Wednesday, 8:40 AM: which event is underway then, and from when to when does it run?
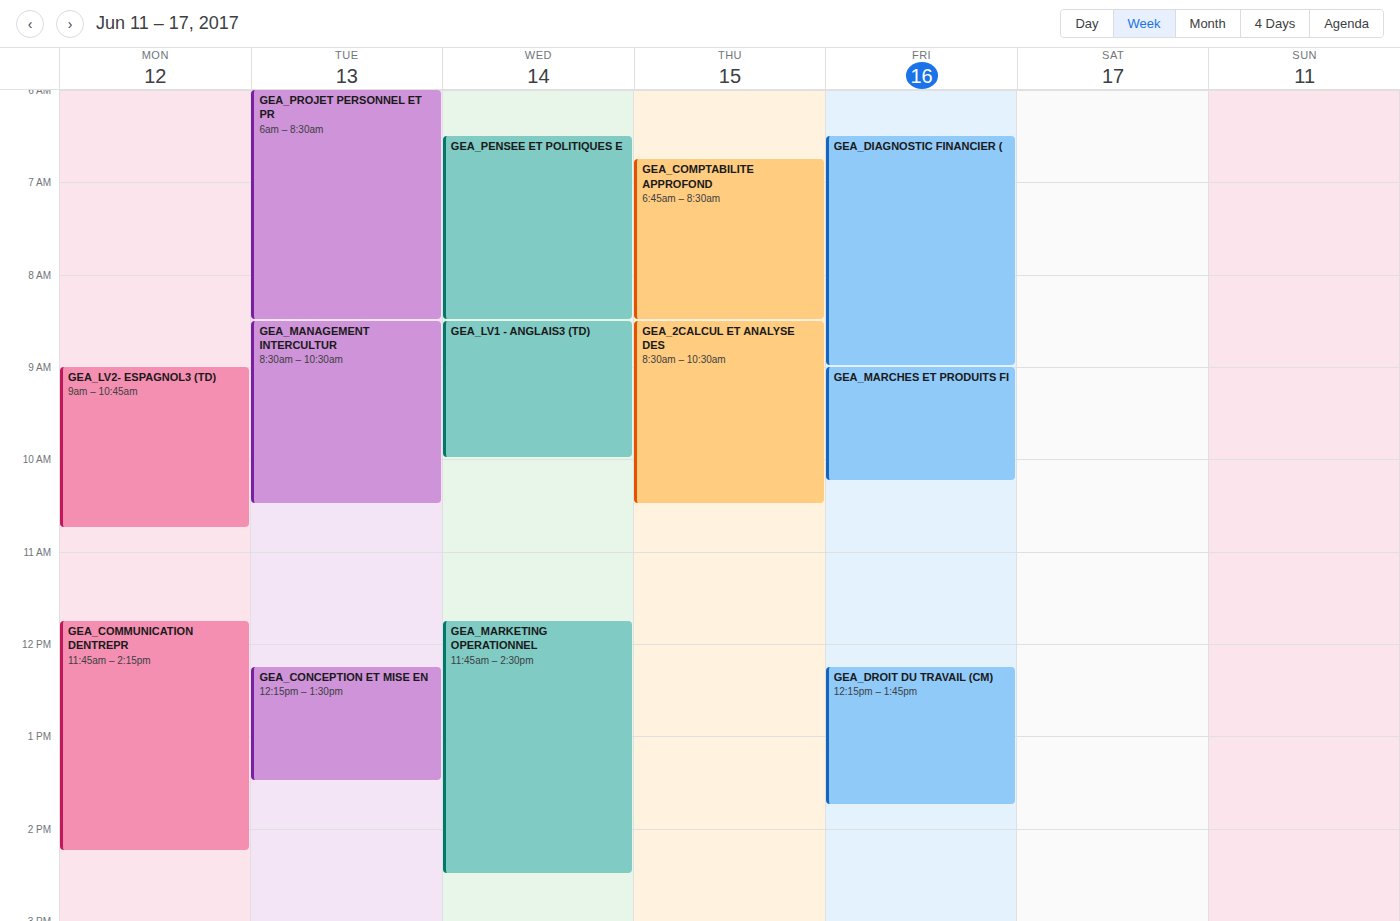
"GEA_LV1 - ANGLAIS3 (TD)", 8:30 AM to 10:00 AM